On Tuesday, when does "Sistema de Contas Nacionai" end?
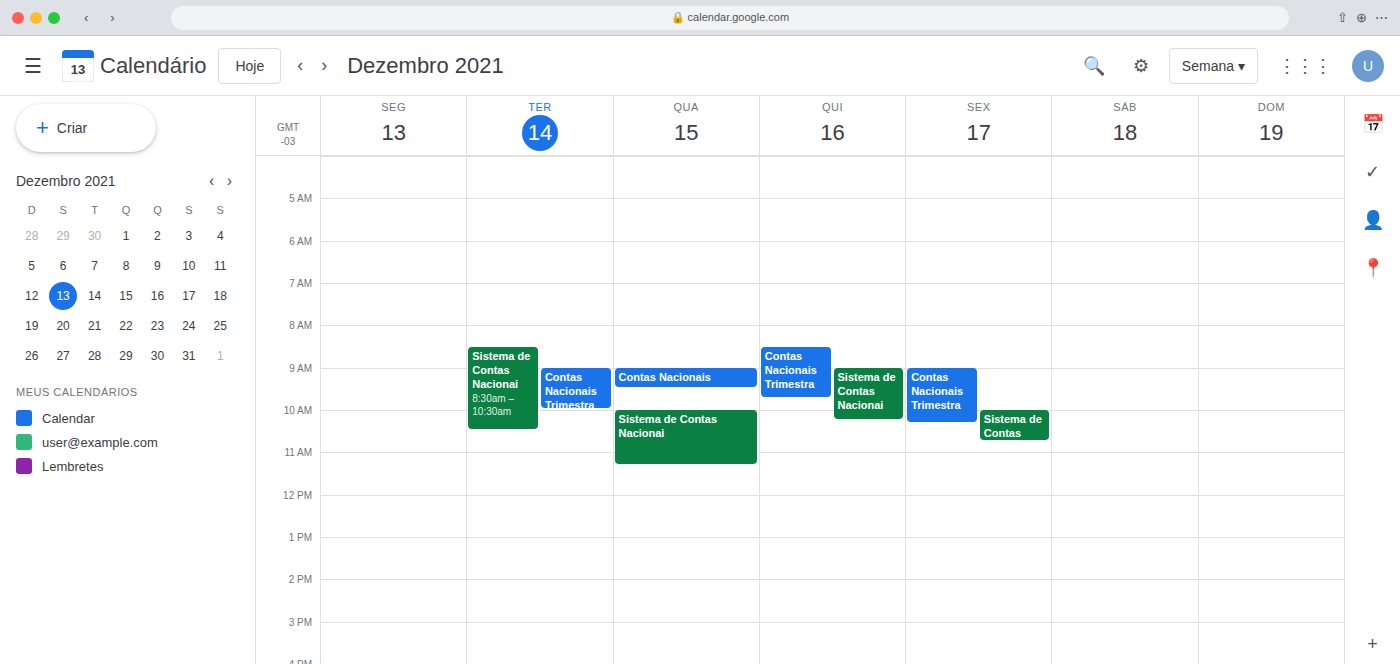
10:30 AM